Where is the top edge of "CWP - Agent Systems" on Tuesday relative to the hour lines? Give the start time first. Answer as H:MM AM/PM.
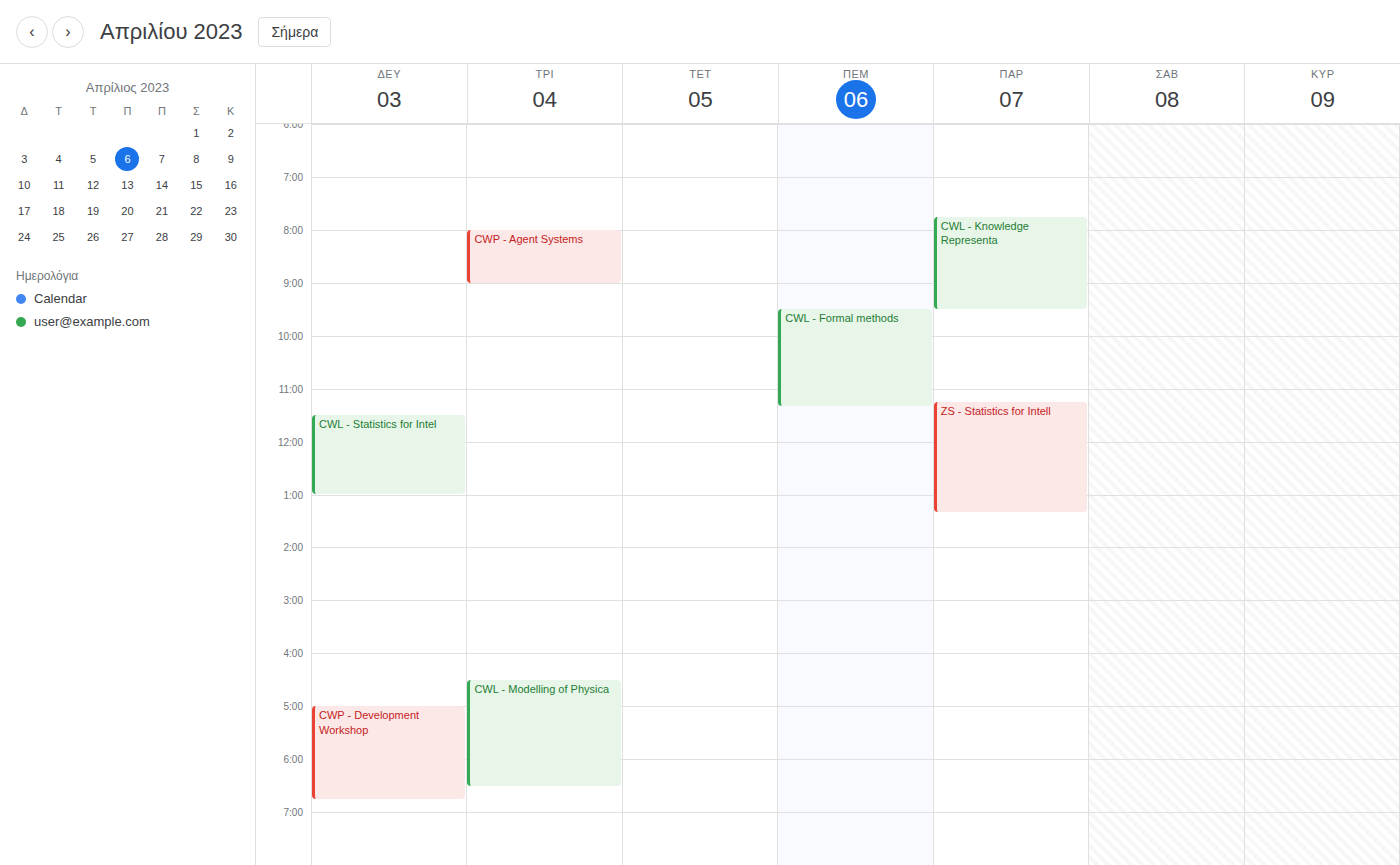
8:00 AM -- exactly on the 8 AM line.